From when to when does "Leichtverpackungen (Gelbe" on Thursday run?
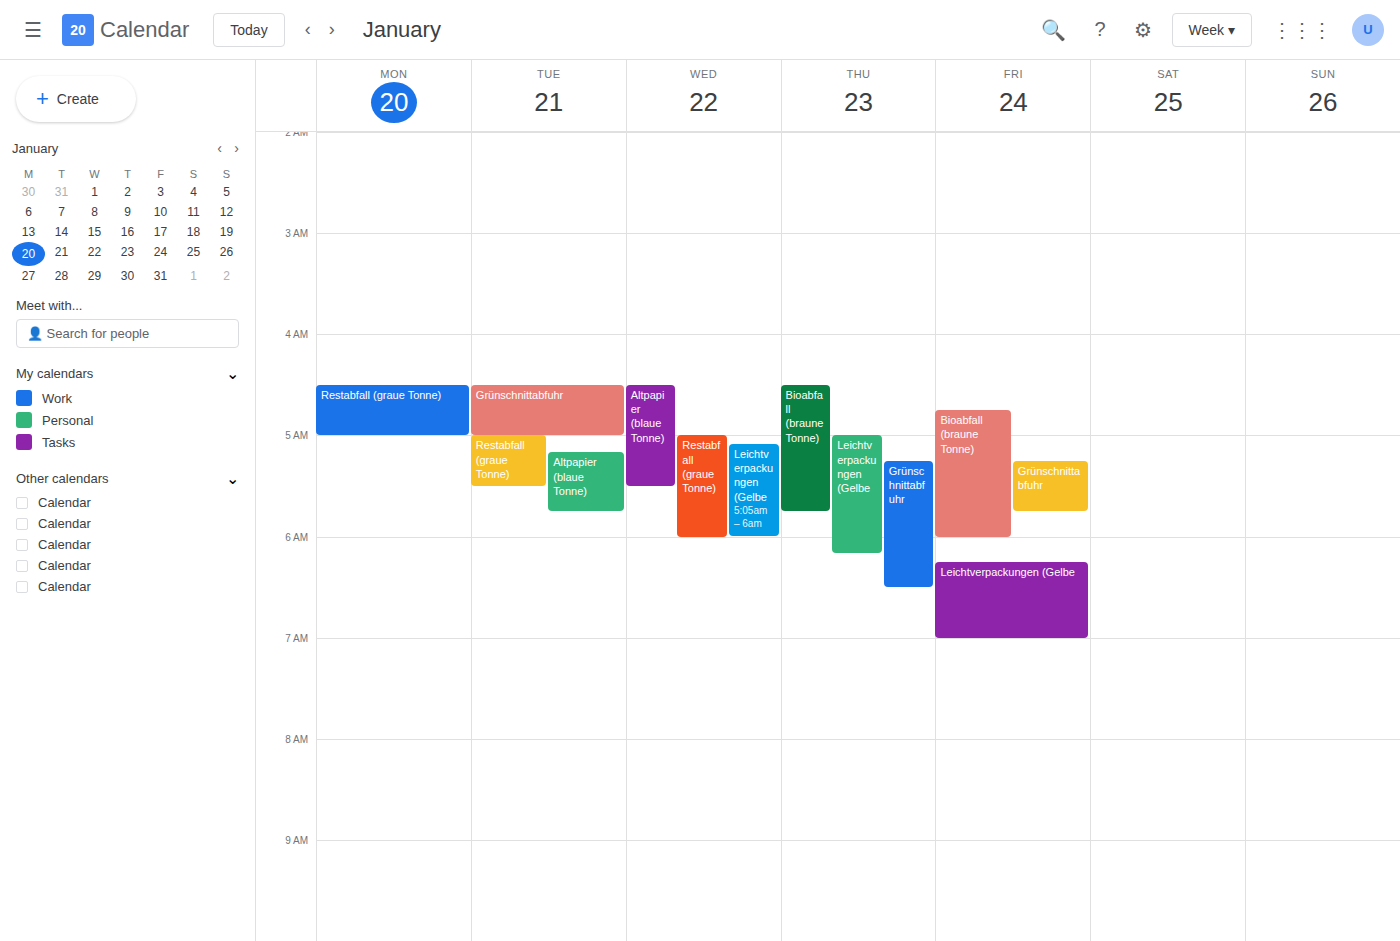
05:00 to 06:10